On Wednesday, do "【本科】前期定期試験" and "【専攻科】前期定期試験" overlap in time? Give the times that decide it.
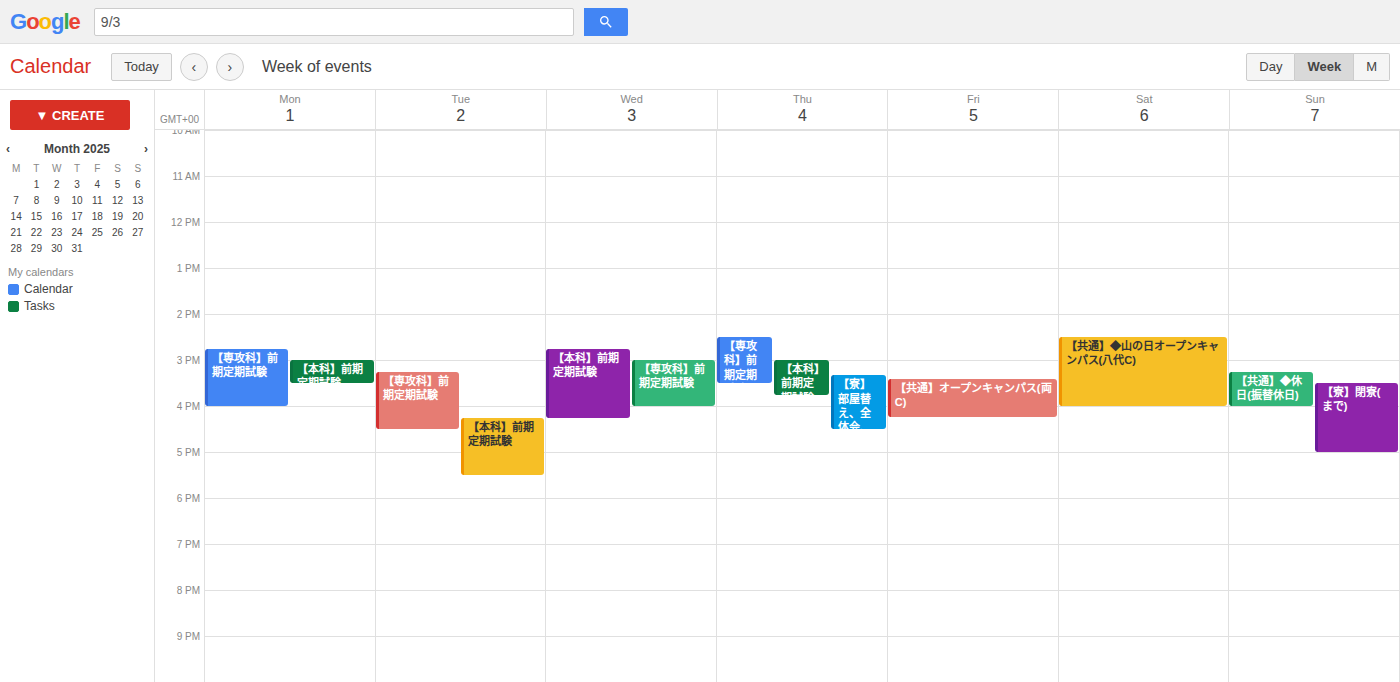
"【専攻科】前期定期試験" runs 3:00 PM to 4:00 PM, inside "【本科】前期定期試験" -- they overlap.